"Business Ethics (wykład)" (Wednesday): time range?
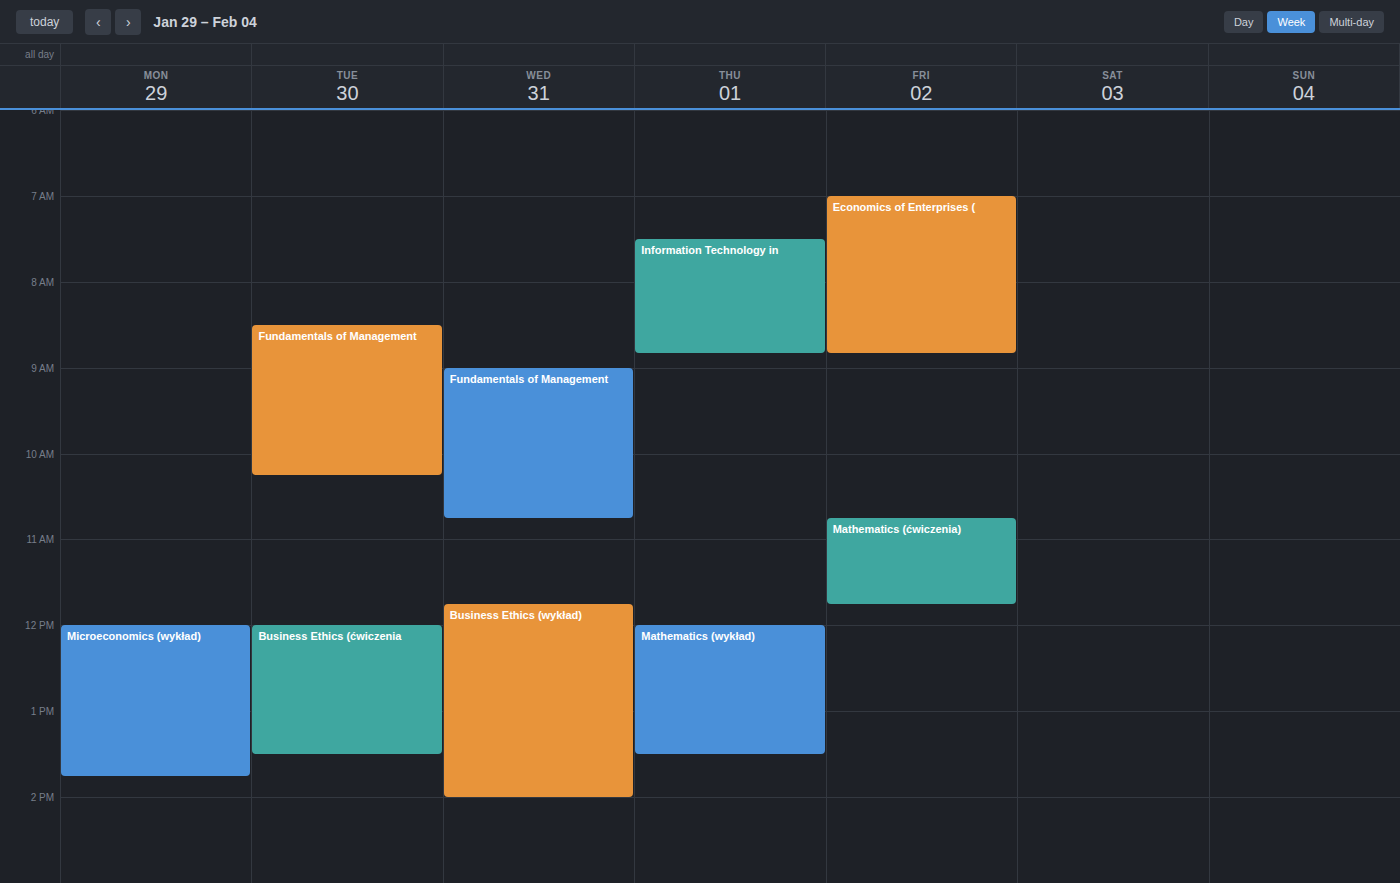
11:45 AM to 2:00 PM